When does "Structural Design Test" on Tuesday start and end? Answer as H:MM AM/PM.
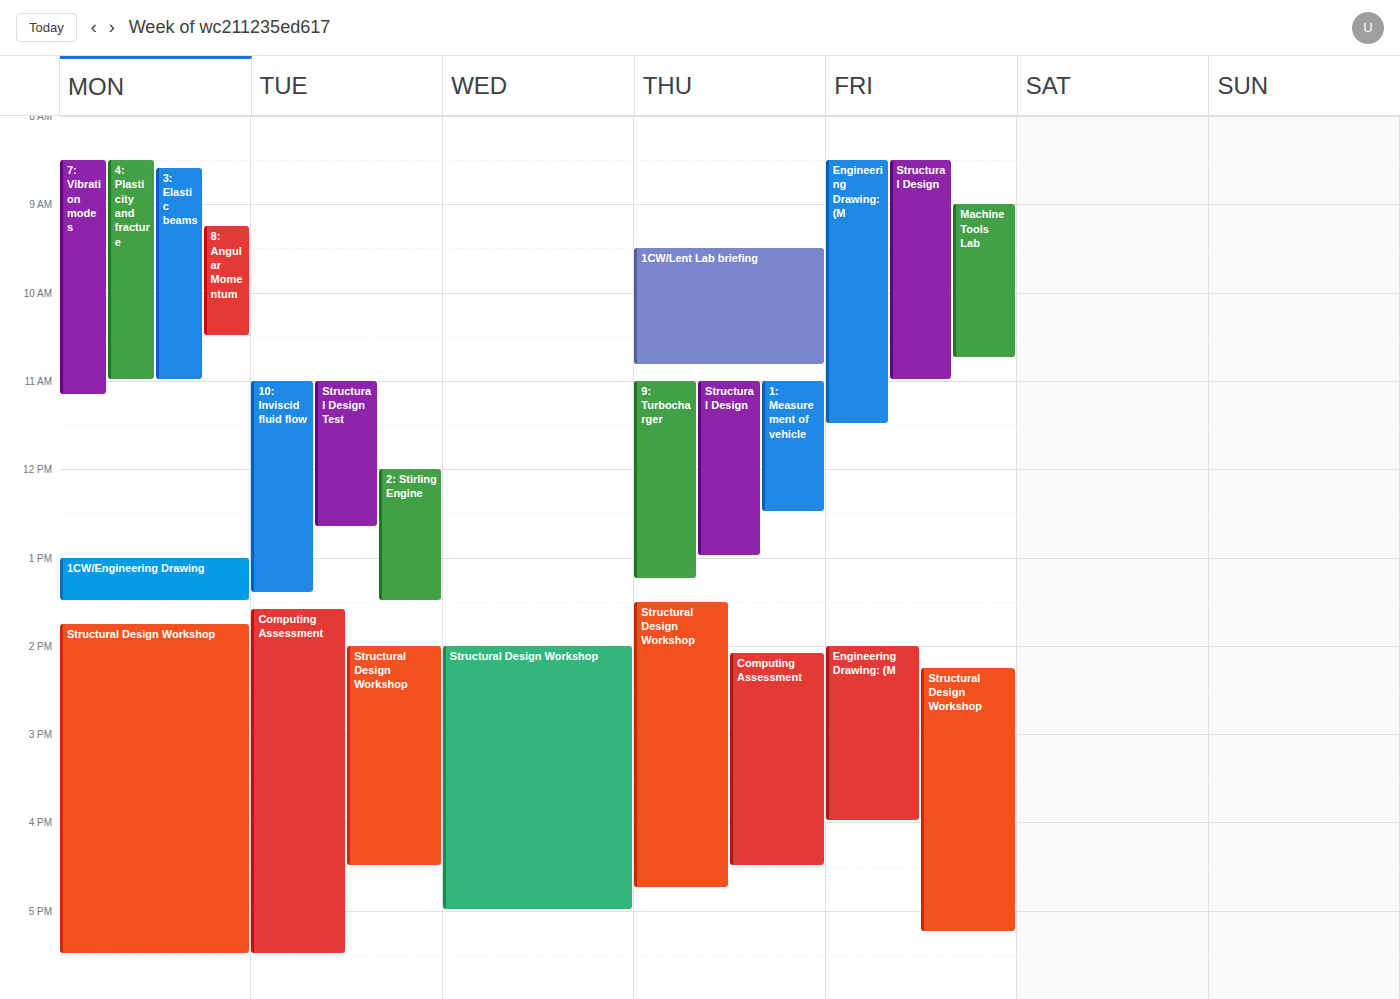
11:00 AM to 12:40 PM